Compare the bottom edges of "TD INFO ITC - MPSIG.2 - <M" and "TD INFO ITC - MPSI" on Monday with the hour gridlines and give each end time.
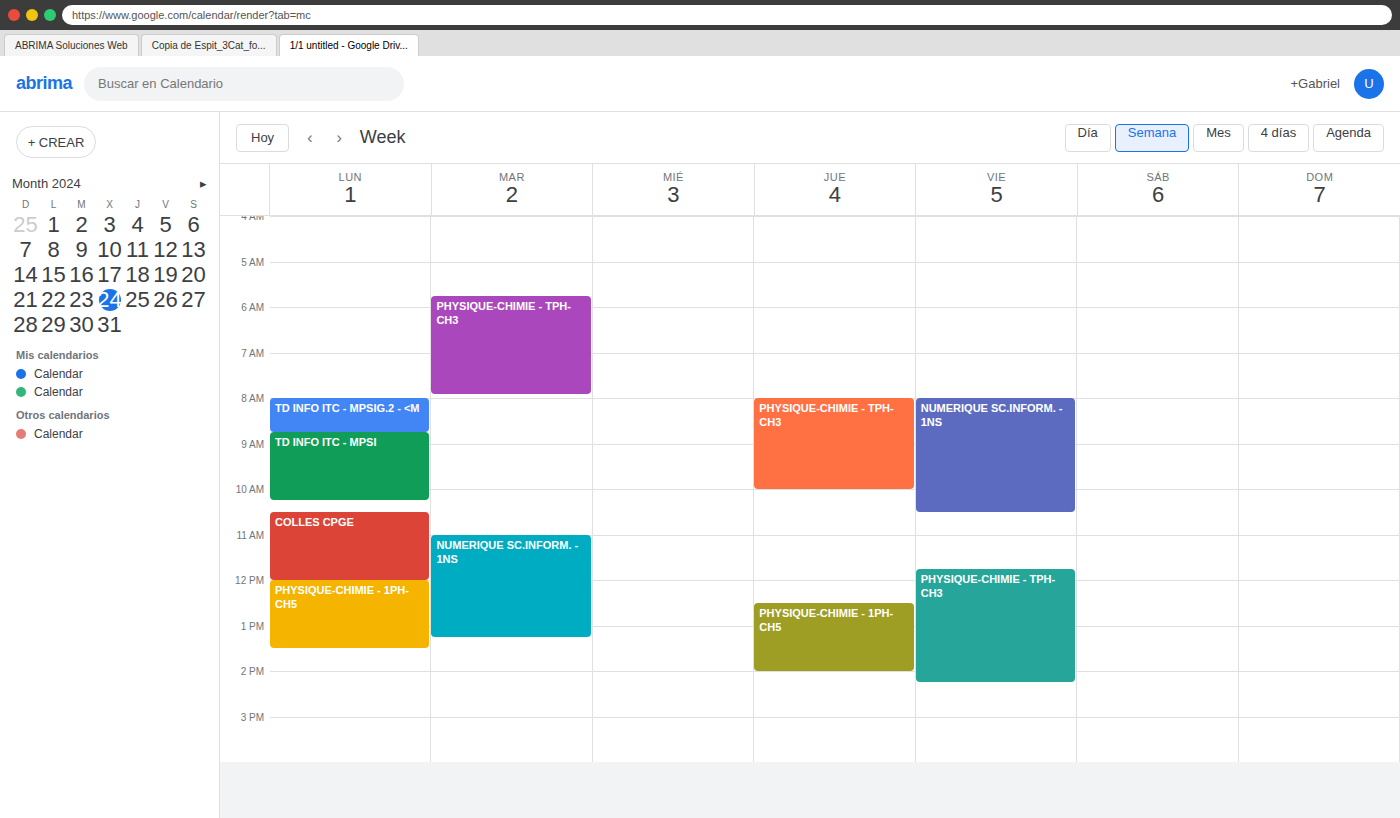
"TD INFO ITC - MPSIG.2 - <M": 8:45 AM, neither: three quarters of the way from the 8 AM line to the 9 AM line. "TD INFO ITC - MPSI": 10:15 AM, neither: a quarter of the way from the 10 AM line to the 11 AM line.